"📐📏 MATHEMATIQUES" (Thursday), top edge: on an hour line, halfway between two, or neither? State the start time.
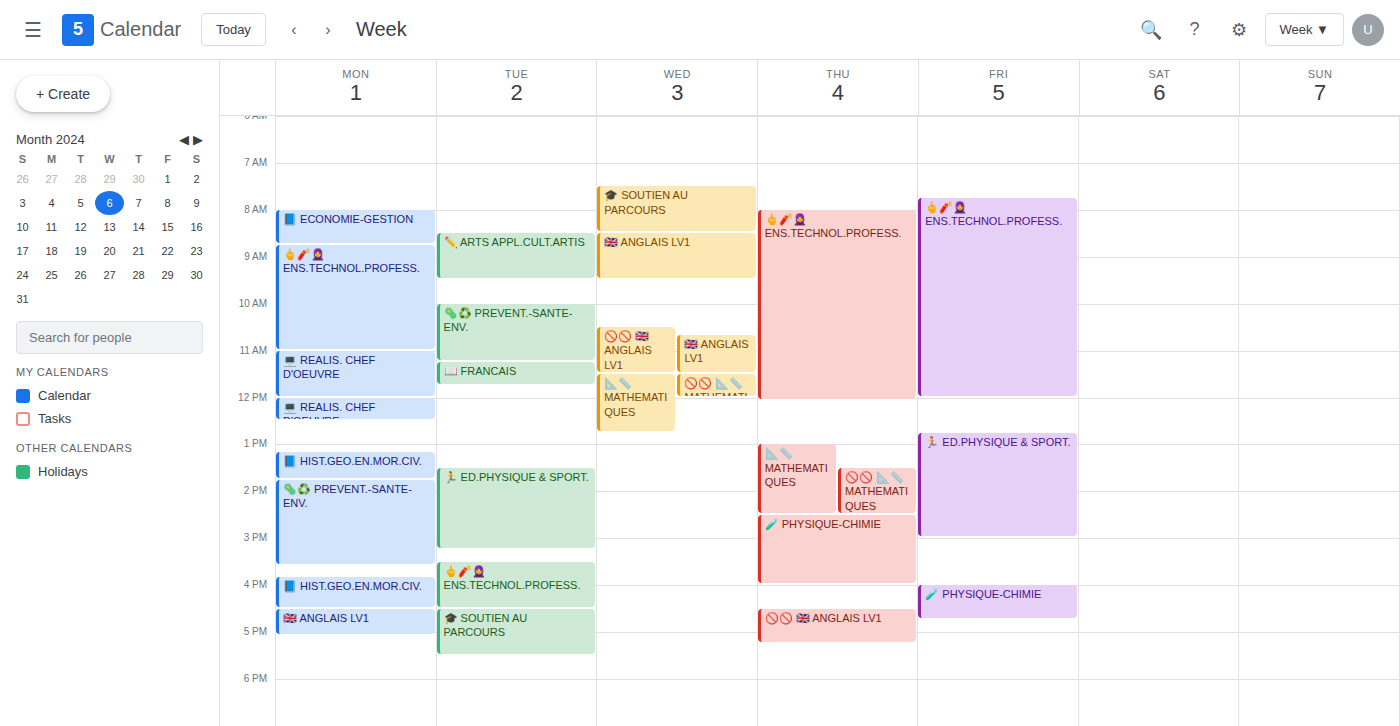
13:00 -- exactly on the 13:00 line.